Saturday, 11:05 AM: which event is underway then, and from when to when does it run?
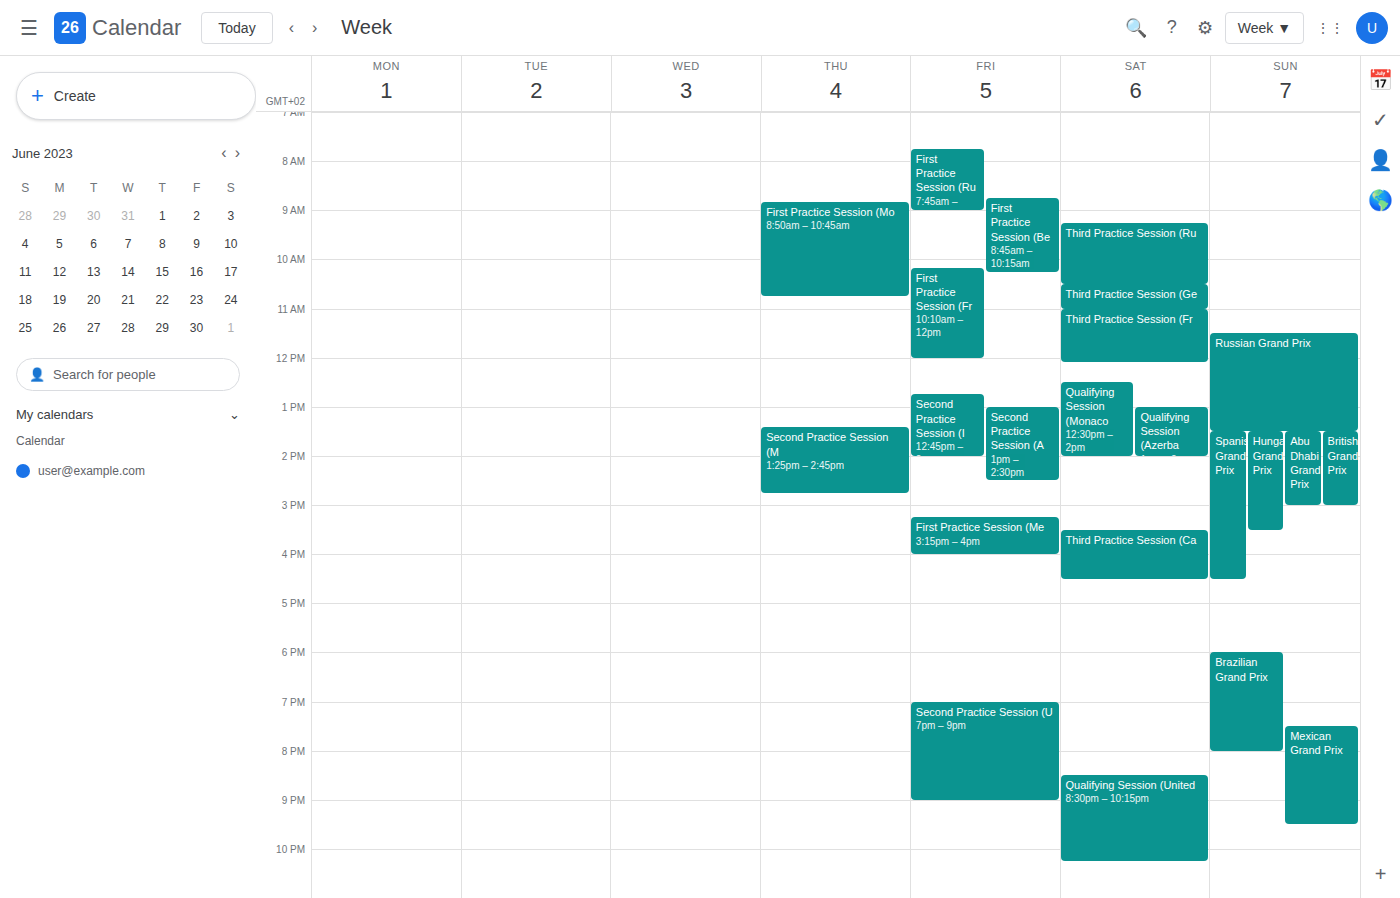
"Third Practice Session (Fr", 11:00 AM to 12:05 PM